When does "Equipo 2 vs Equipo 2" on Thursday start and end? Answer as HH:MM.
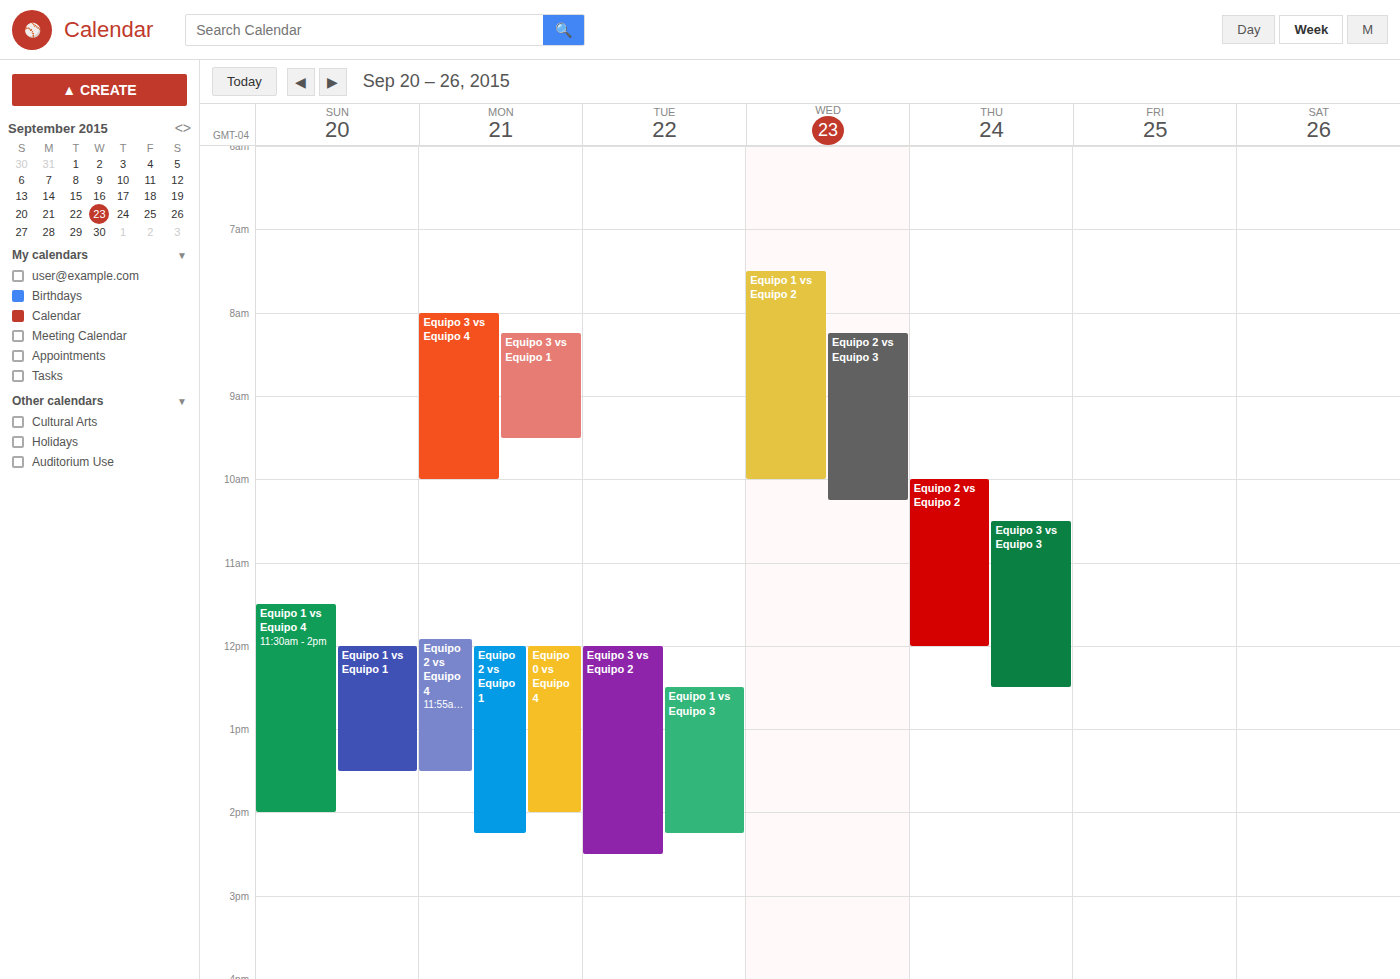
10:00 to 12:00